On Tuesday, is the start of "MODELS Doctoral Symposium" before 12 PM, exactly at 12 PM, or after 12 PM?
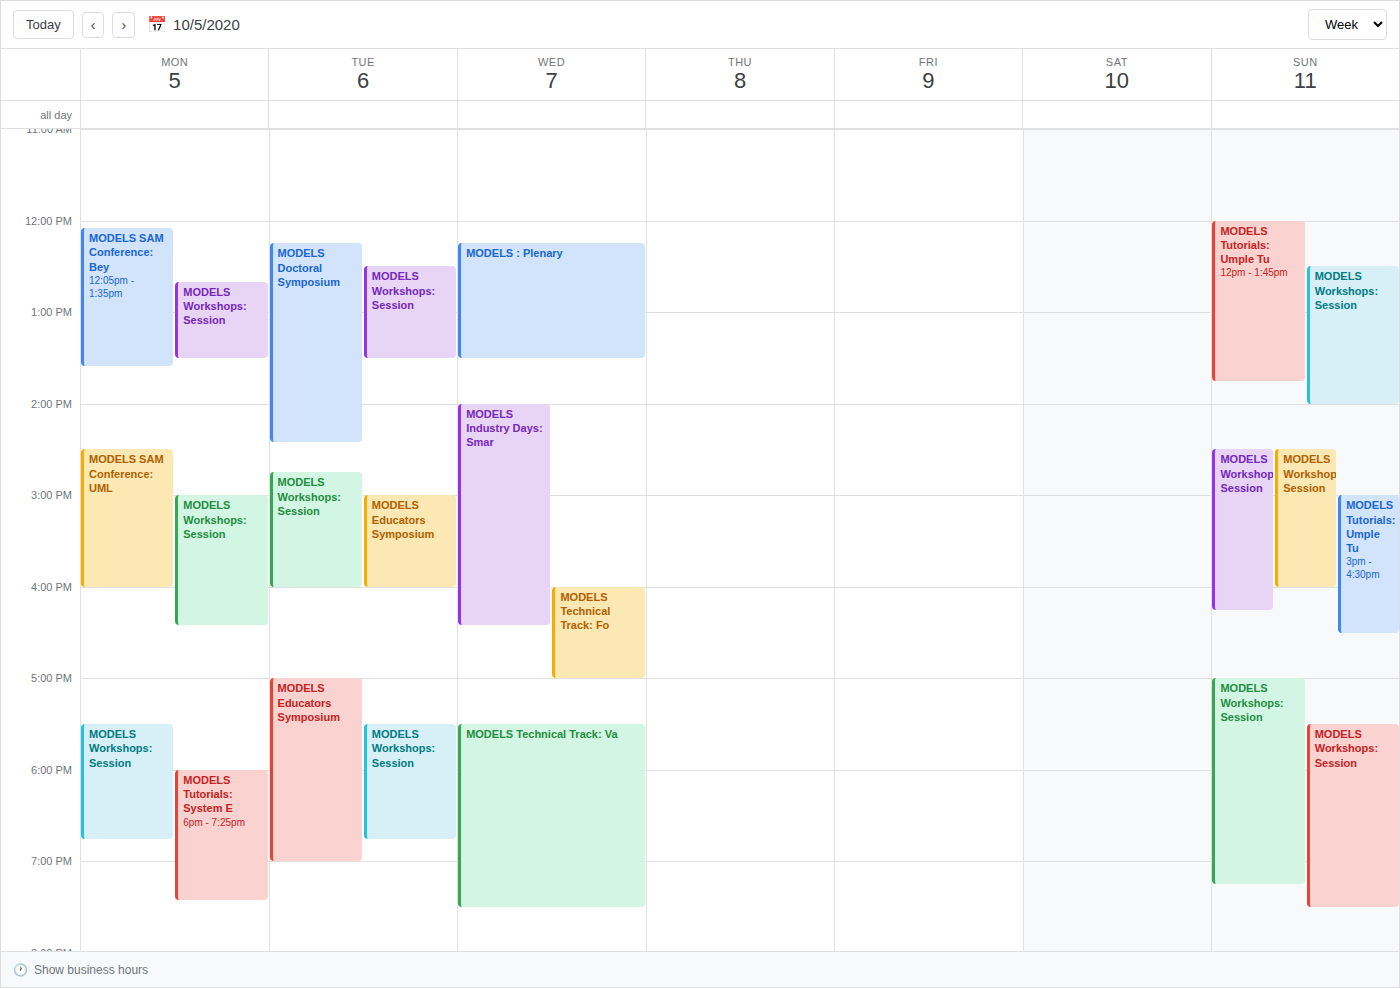
12:15 PM -- after 12 PM, 15 minutes below the 12 PM line.